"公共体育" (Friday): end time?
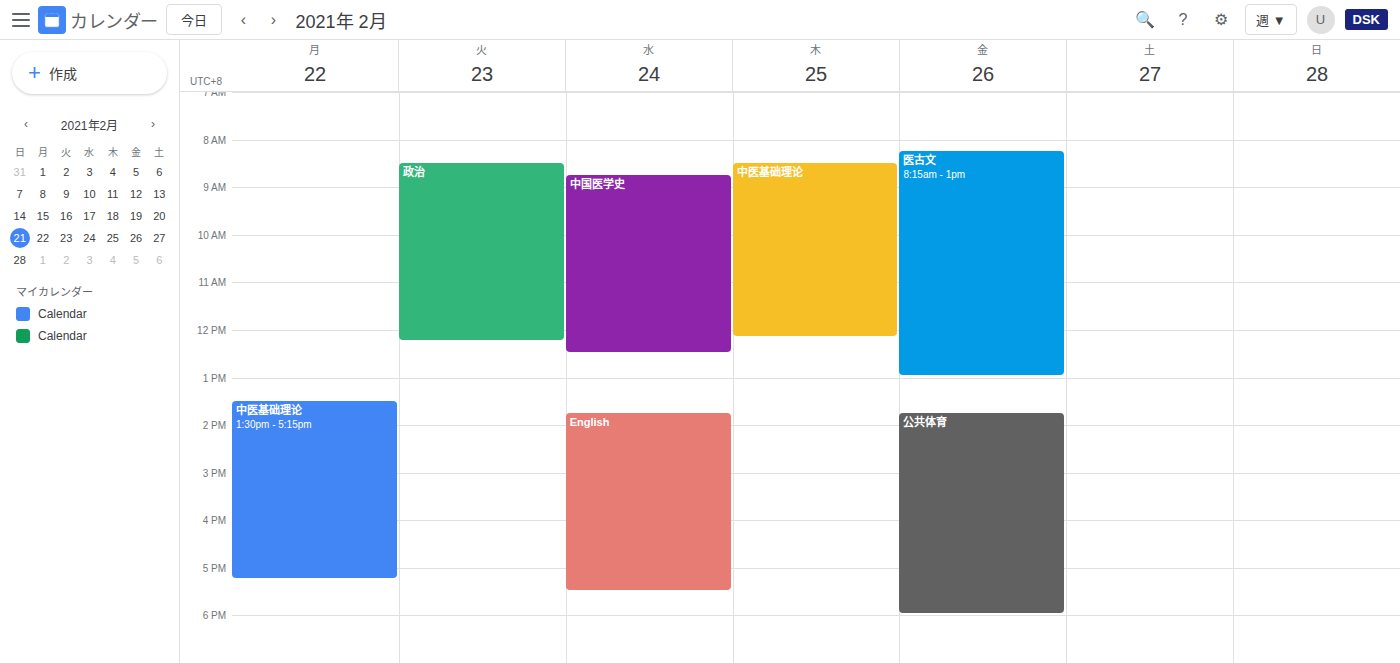
18:00